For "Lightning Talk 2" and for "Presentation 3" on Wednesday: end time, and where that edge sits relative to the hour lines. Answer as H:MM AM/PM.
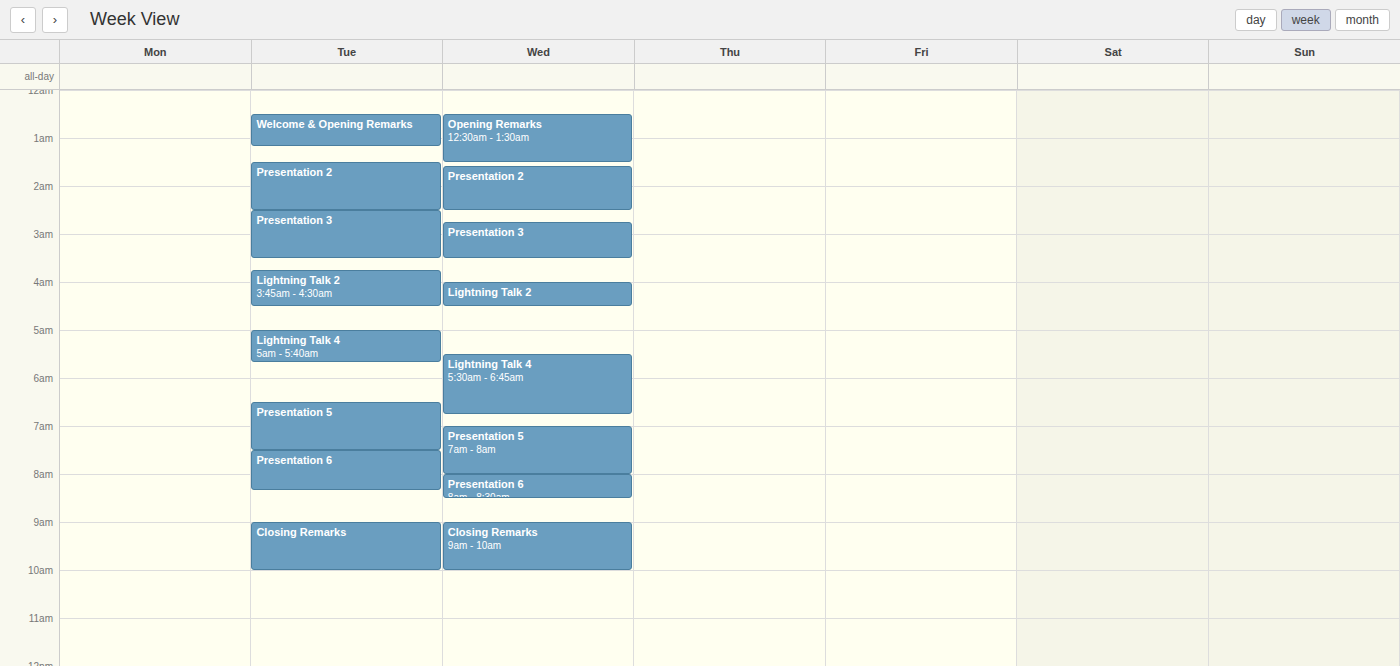
"Lightning Talk 2": 4:30 AM, halfway between the 4 AM and 5 AM lines. "Presentation 3": 3:30 AM, halfway between the 3 AM and 4 AM lines.